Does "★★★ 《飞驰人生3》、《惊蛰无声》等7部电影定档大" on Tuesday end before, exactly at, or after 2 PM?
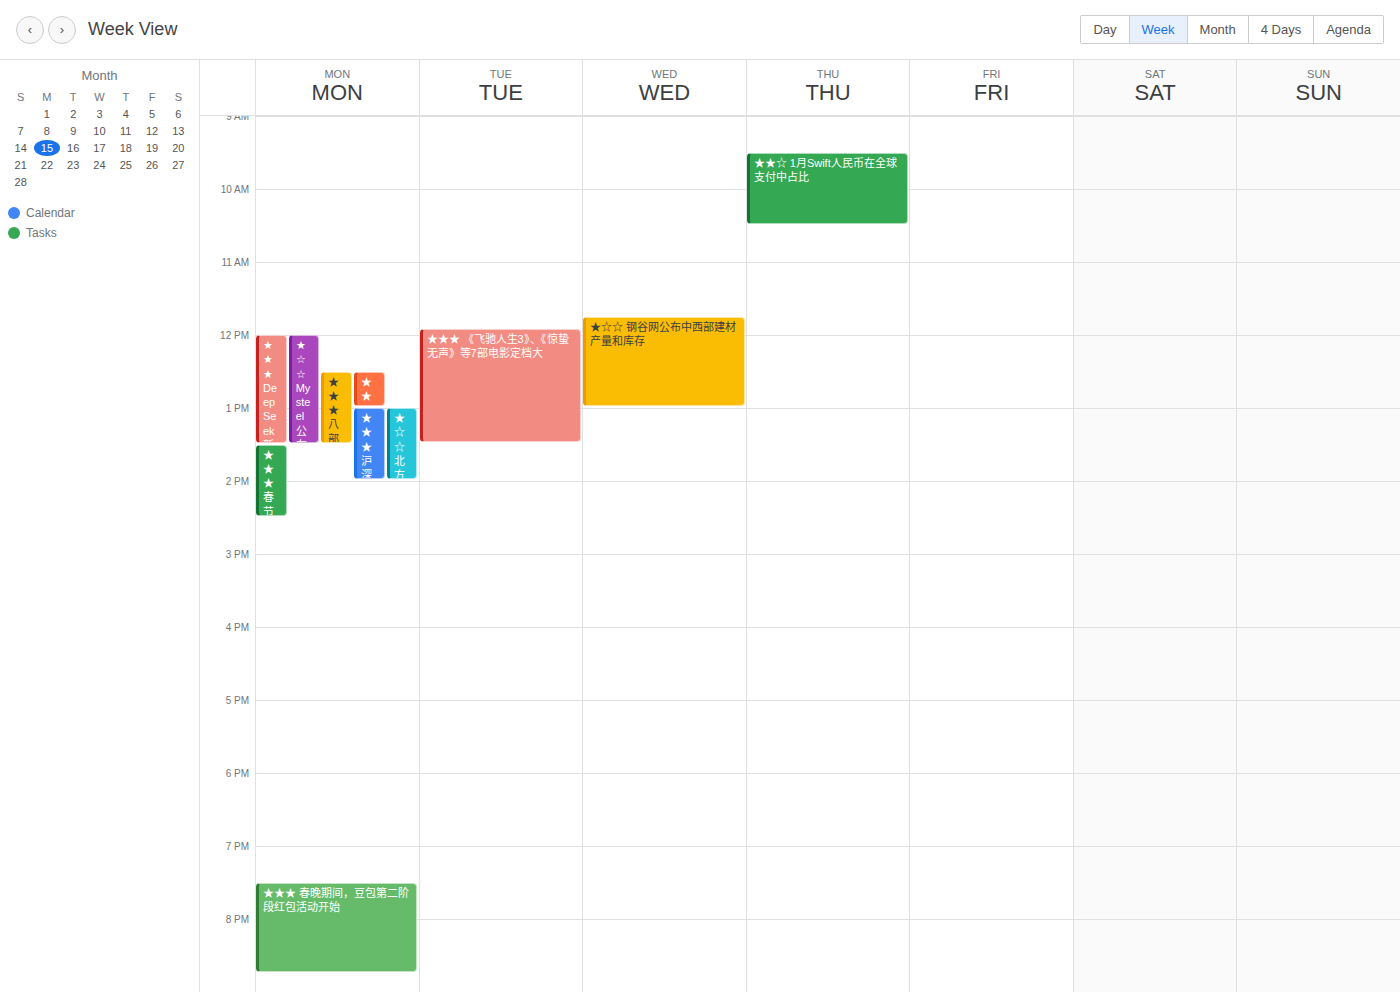
1:30 PM -- before 2 PM, 30 minutes above the 2 PM line.